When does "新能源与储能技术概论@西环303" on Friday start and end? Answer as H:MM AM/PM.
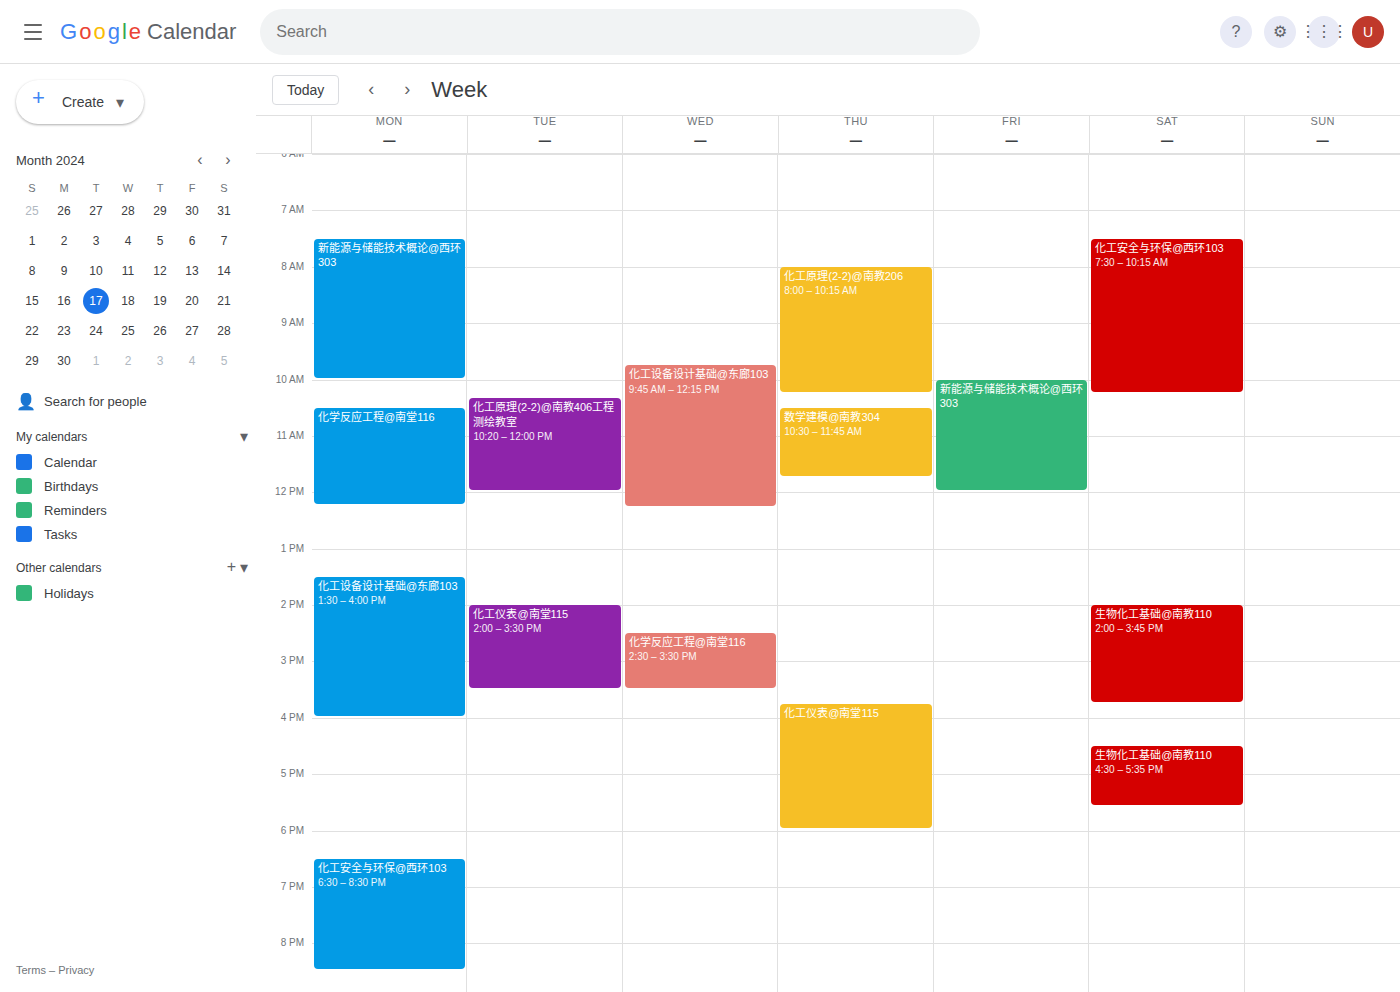
10:00 AM to 12:00 PM